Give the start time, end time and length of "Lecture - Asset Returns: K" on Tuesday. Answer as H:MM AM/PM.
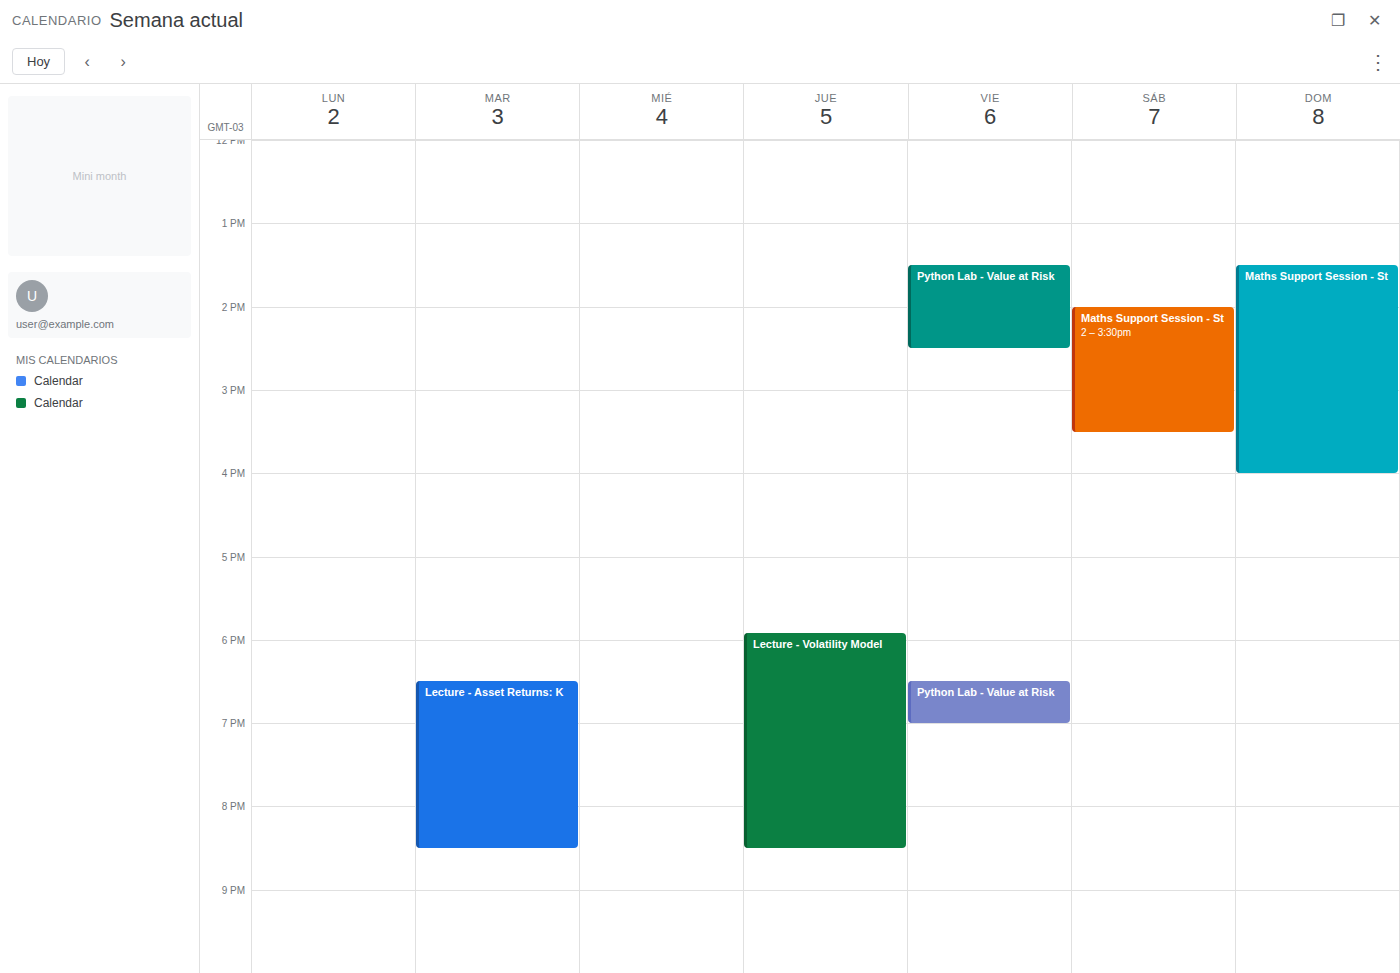
6:30 PM to 8:30 PM, 2 hours